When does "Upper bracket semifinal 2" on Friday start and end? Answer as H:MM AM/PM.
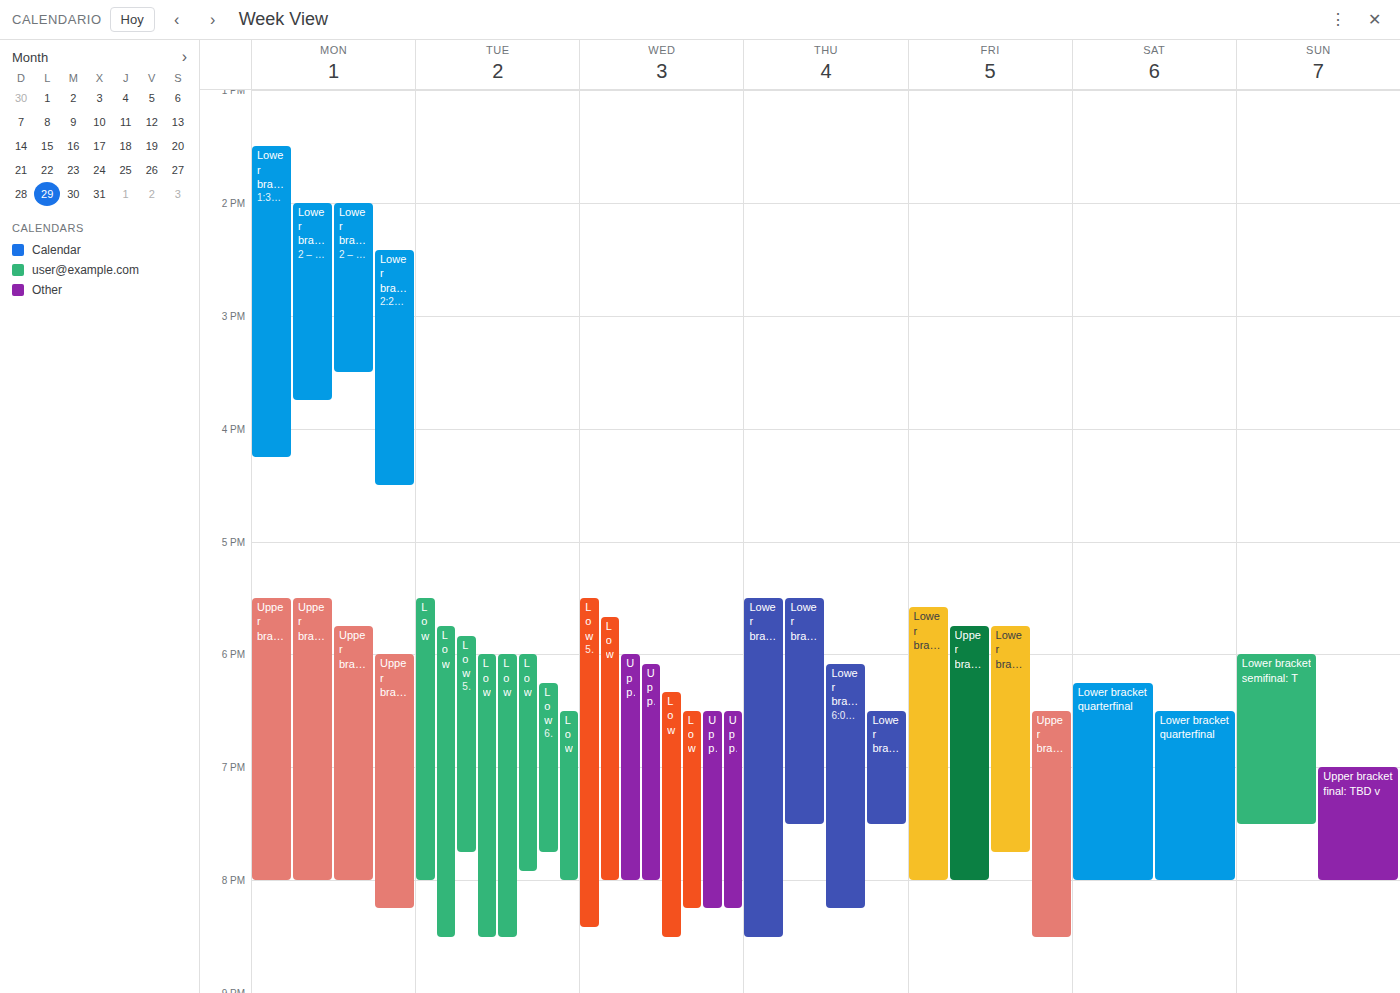
6:30 PM to 8:30 PM